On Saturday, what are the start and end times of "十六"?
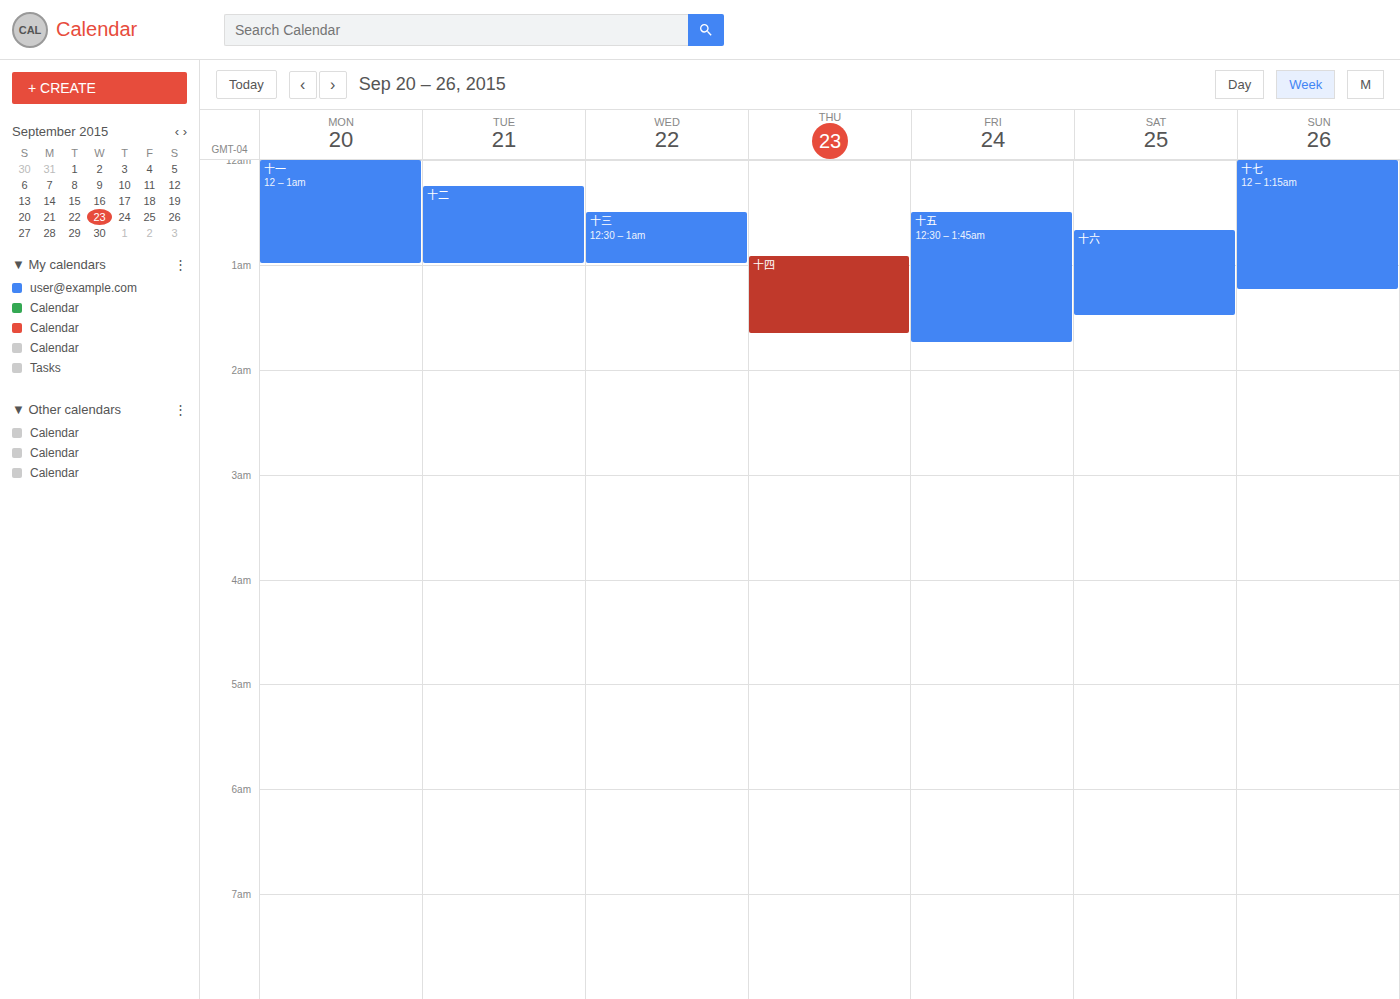
12:40 AM to 1:30 AM